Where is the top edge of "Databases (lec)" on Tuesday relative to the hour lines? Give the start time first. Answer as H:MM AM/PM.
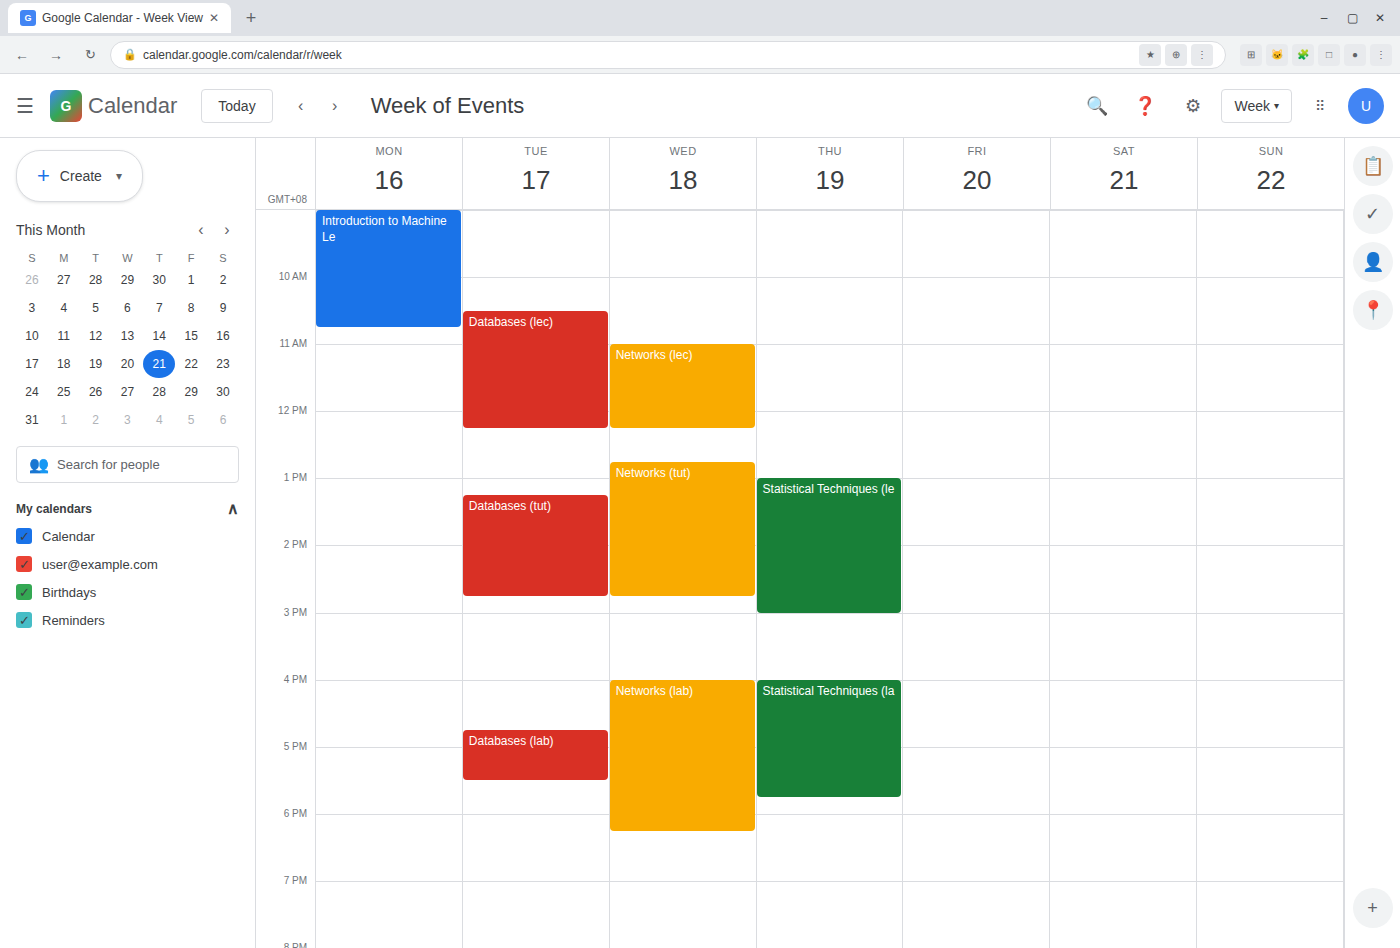
10:30 AM -- halfway between the 10 AM and 11 AM lines.